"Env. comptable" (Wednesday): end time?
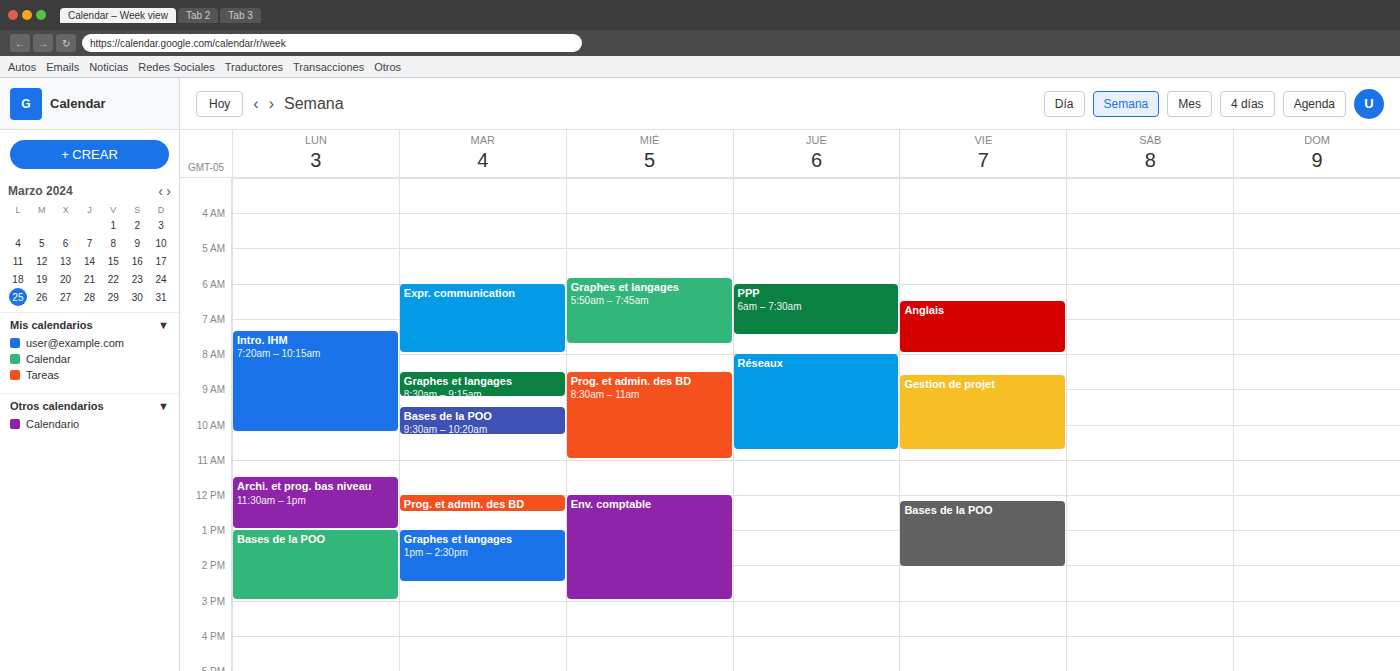
3:00 PM